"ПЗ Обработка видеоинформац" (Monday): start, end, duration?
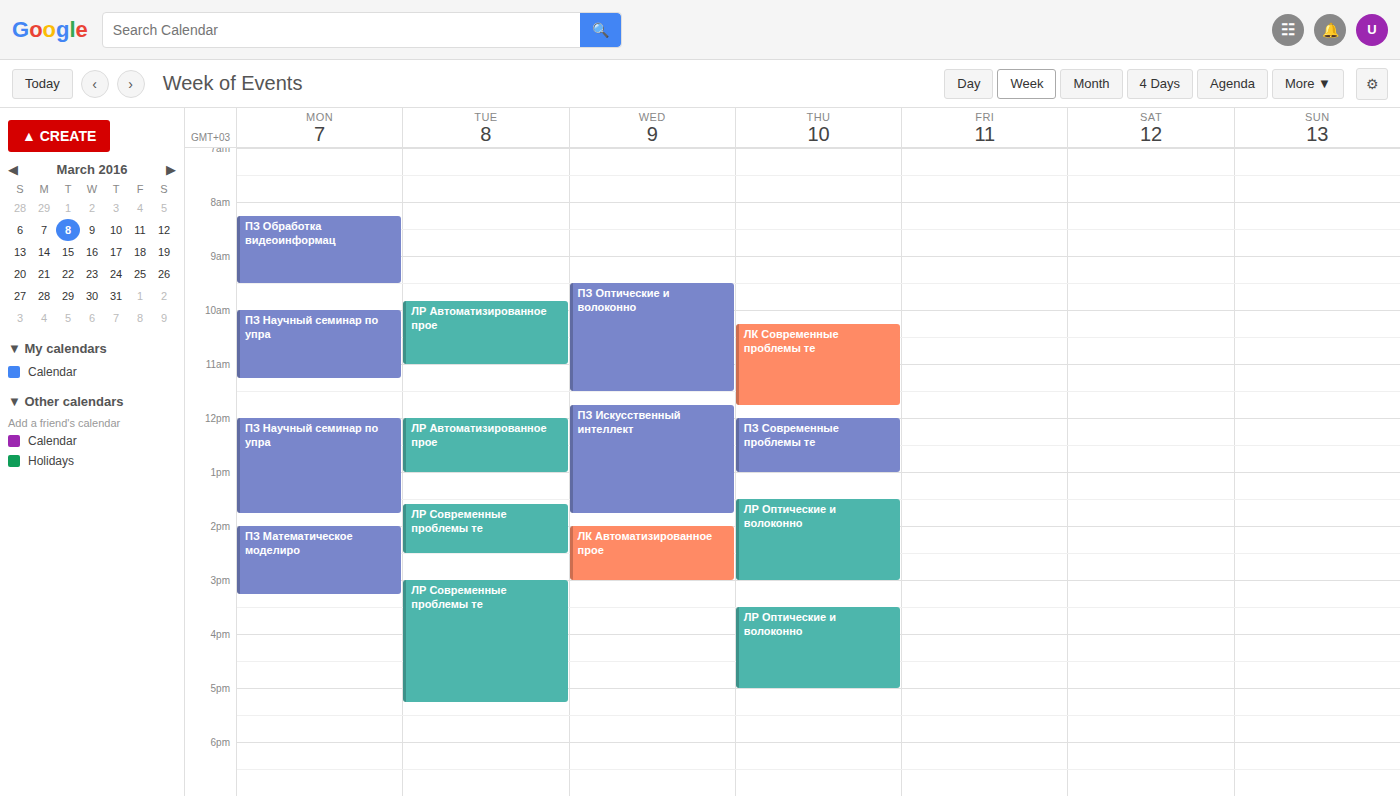
8:15 AM to 9:30 AM, 1 hour 15 minutes